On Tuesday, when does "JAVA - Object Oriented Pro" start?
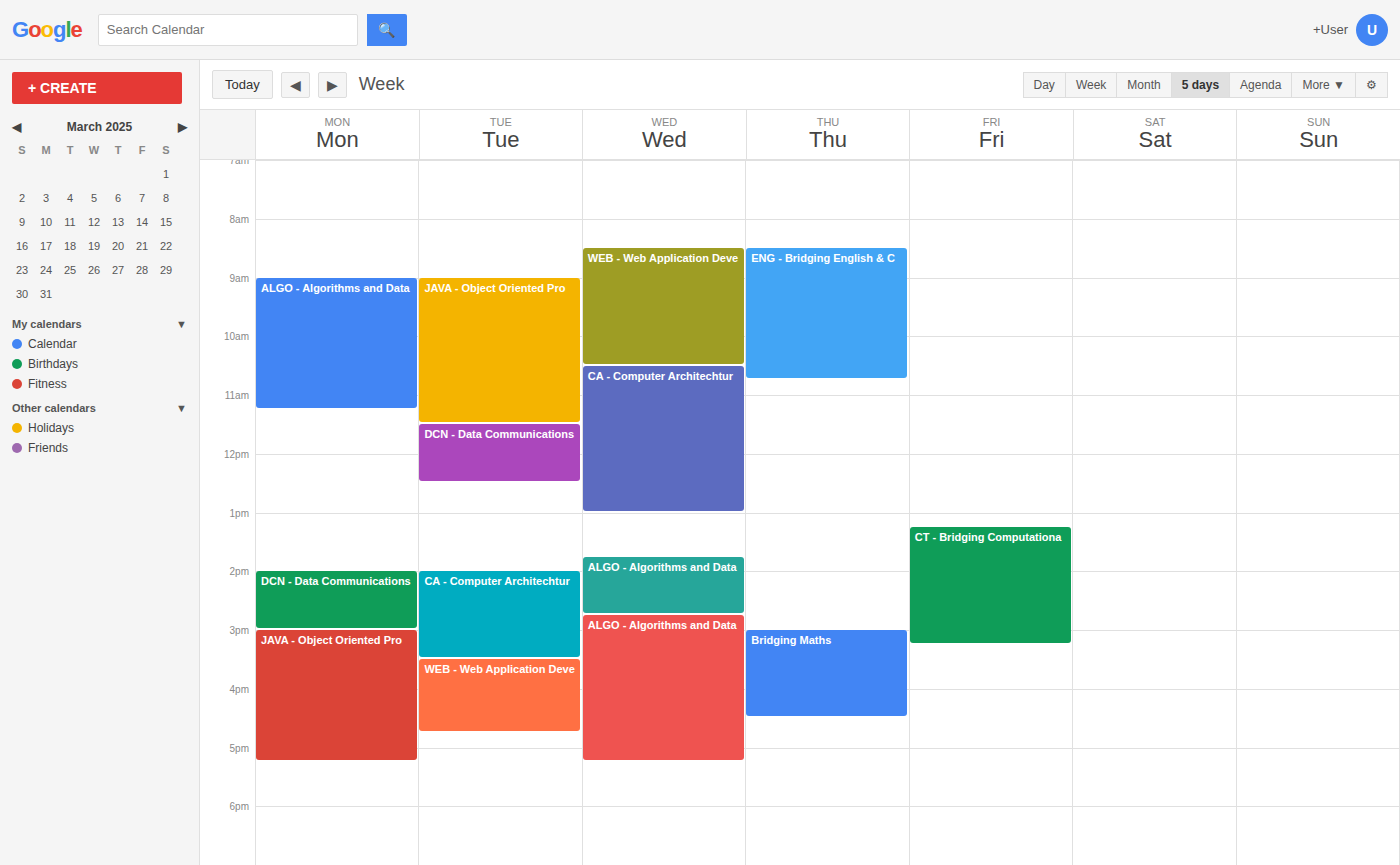
9:00 AM